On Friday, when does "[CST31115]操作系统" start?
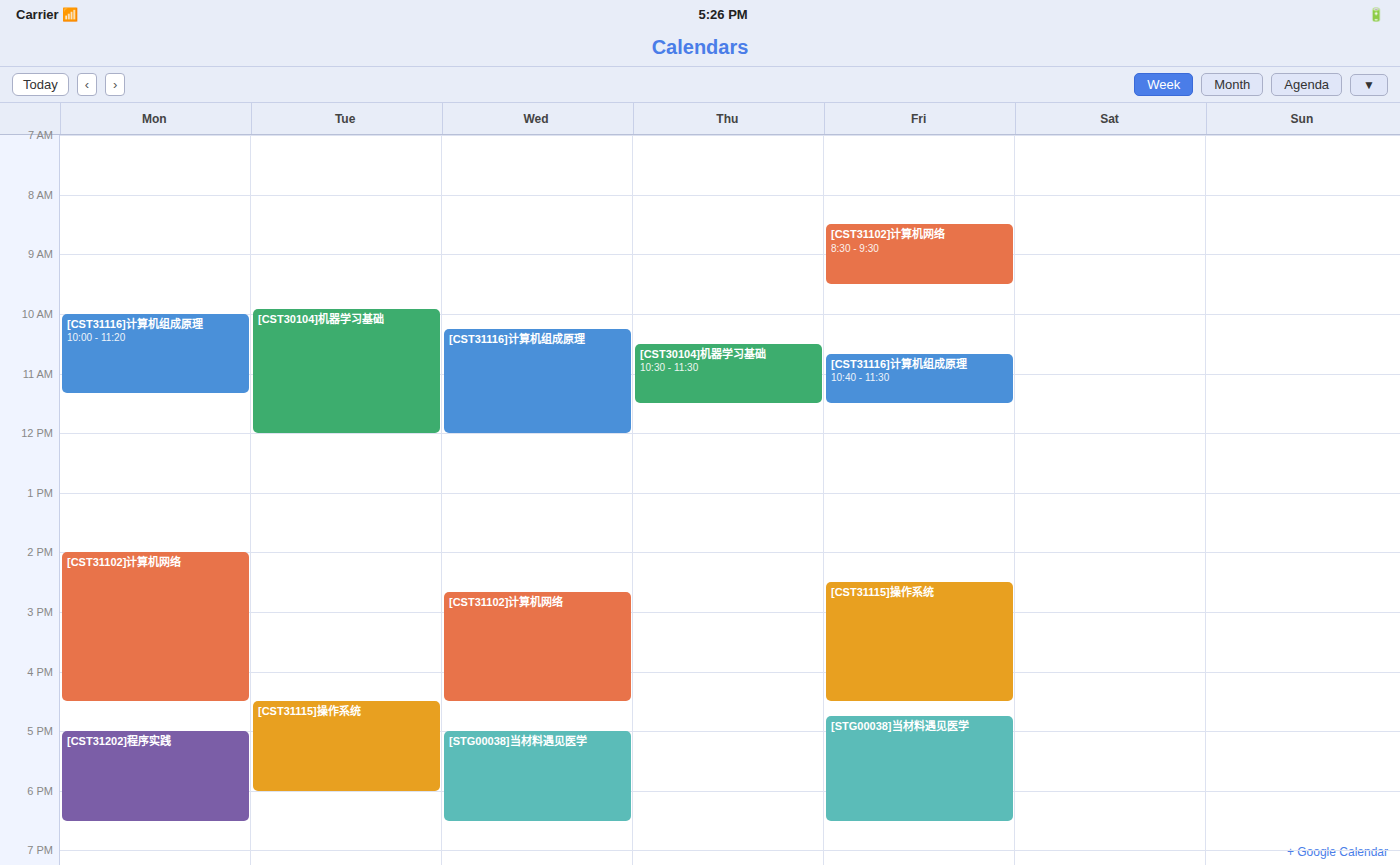
2:30 PM